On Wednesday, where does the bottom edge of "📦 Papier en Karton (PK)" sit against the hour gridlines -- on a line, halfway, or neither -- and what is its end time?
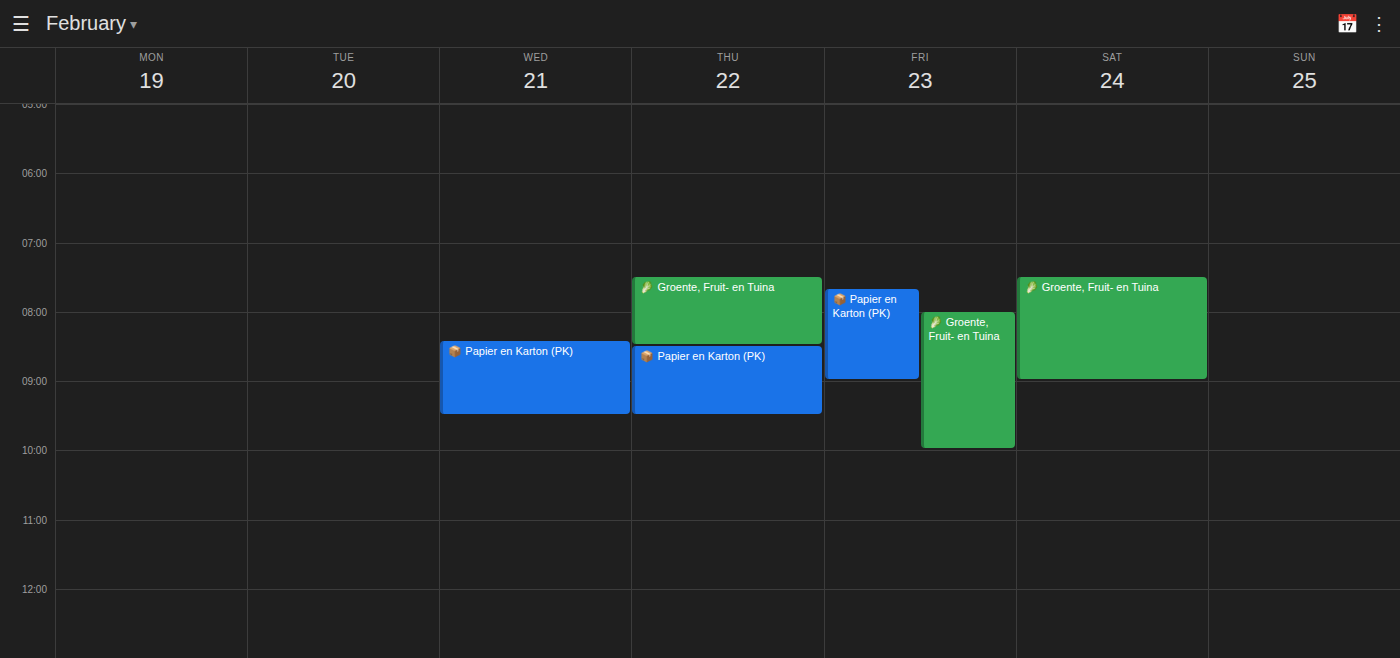
09:30 -- halfway between the 09:00 and 10:00 lines.